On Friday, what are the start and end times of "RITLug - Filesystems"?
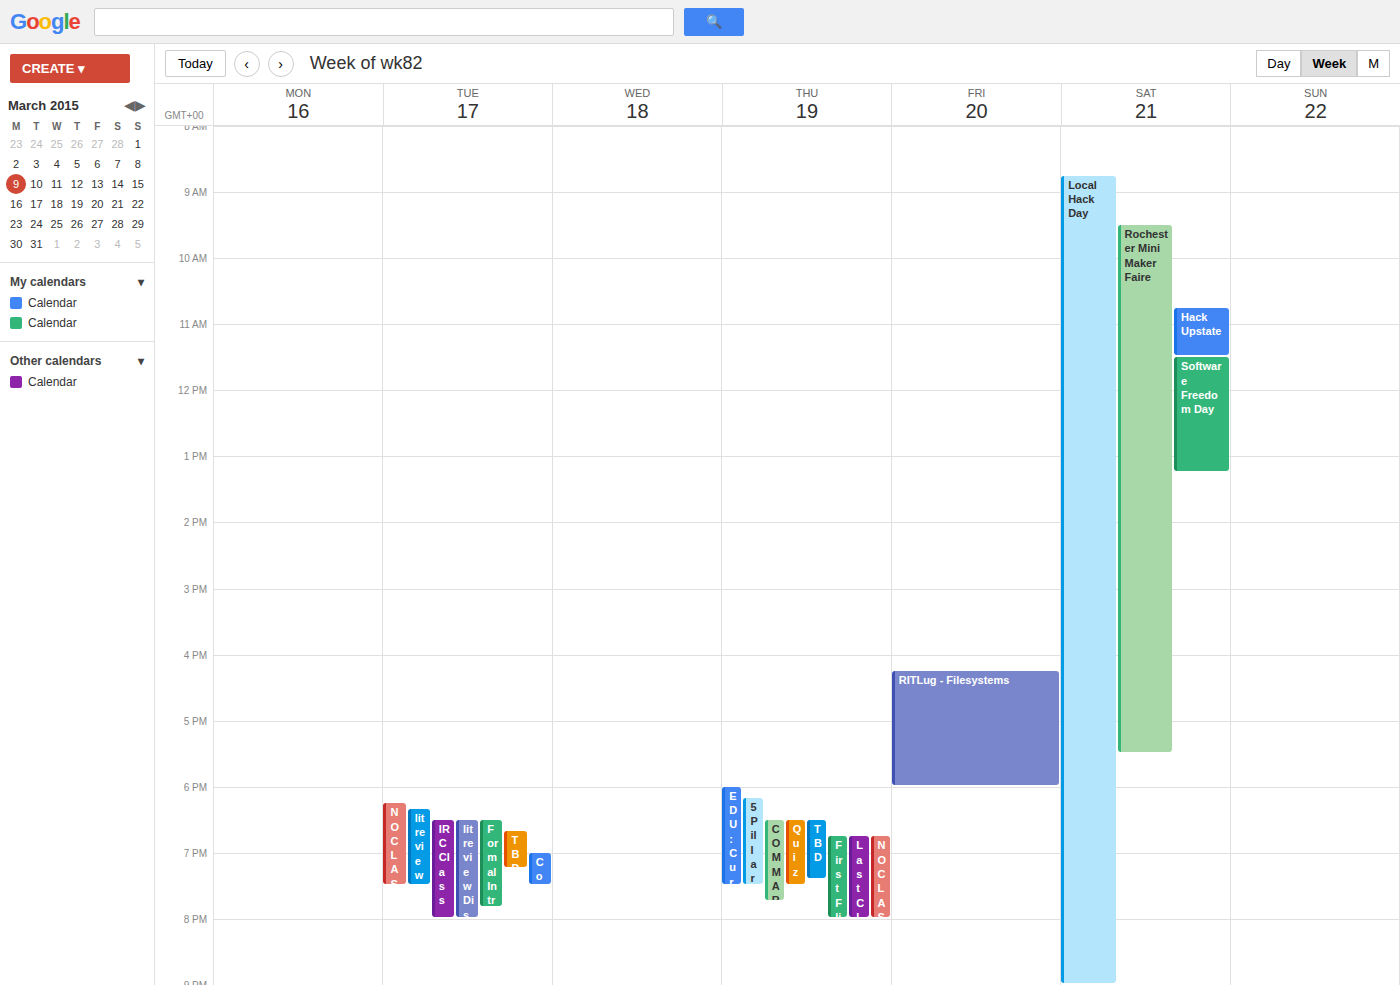
4:15 PM to 6:00 PM